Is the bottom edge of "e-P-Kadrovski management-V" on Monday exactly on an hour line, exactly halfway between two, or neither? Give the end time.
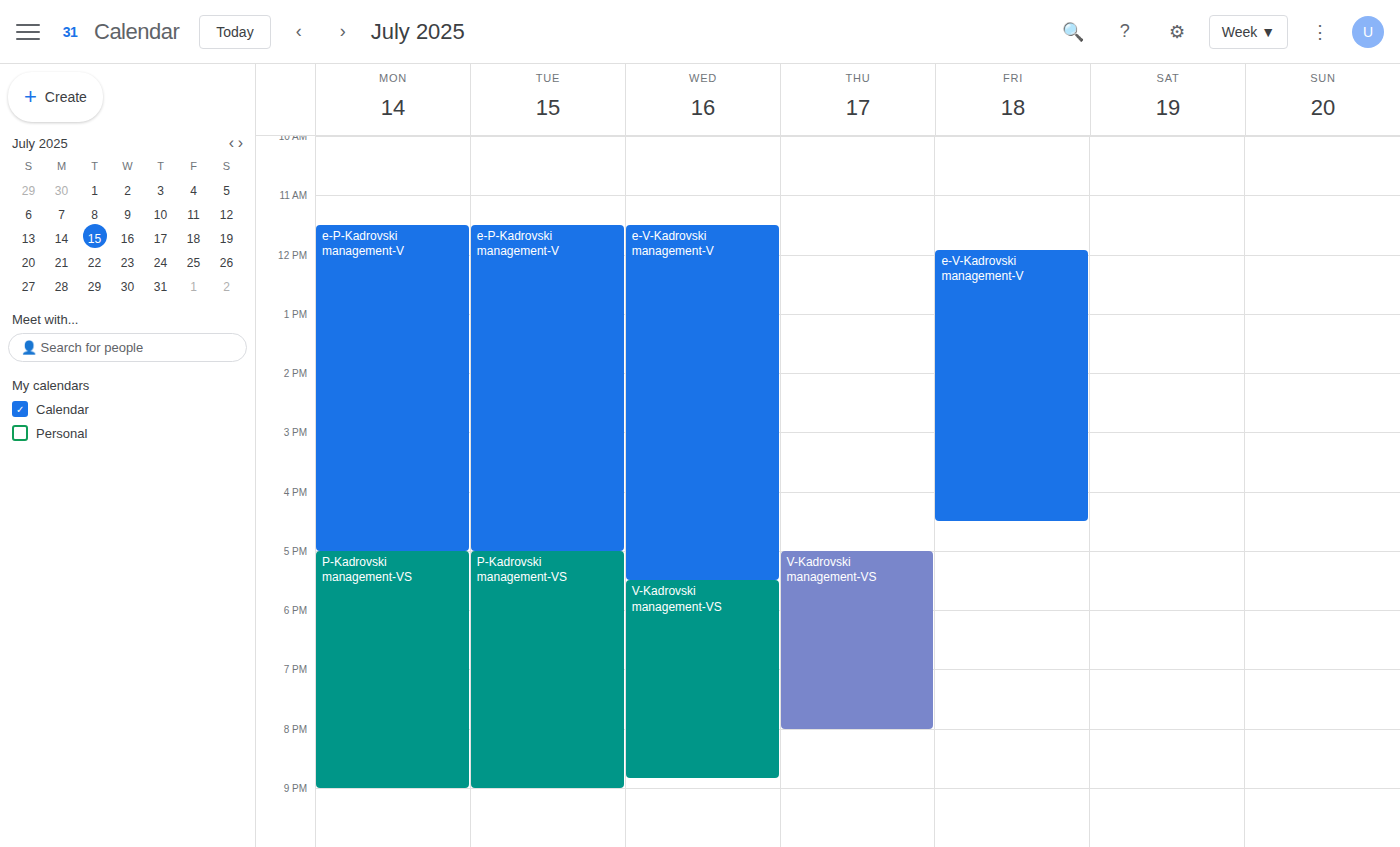
5:00 PM -- exactly on the 5 PM line.